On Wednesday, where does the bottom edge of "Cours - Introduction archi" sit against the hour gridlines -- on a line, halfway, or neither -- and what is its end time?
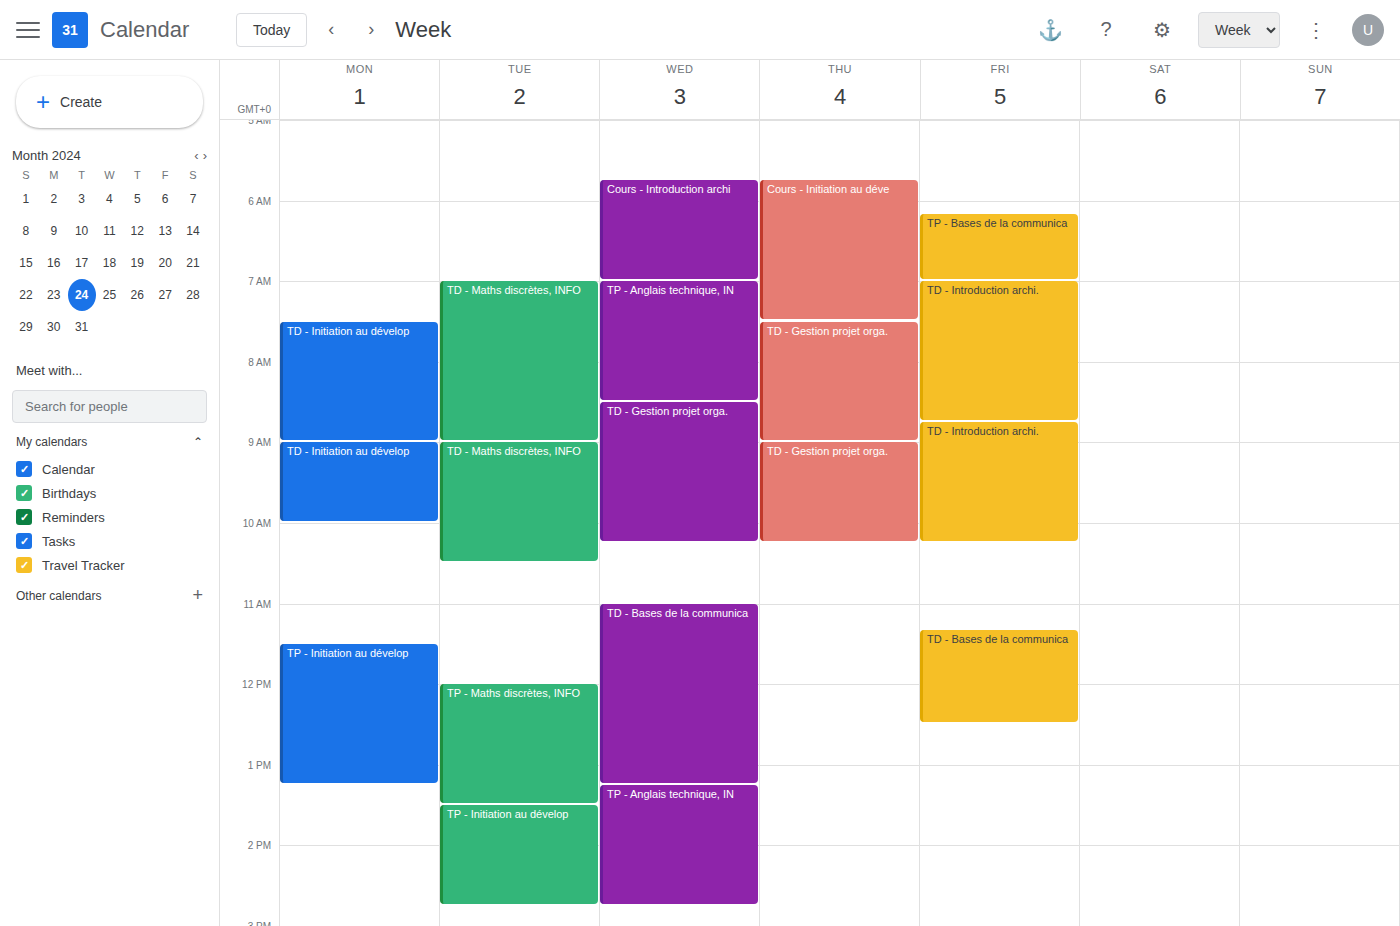
7:00 AM -- exactly on the 7 AM line.